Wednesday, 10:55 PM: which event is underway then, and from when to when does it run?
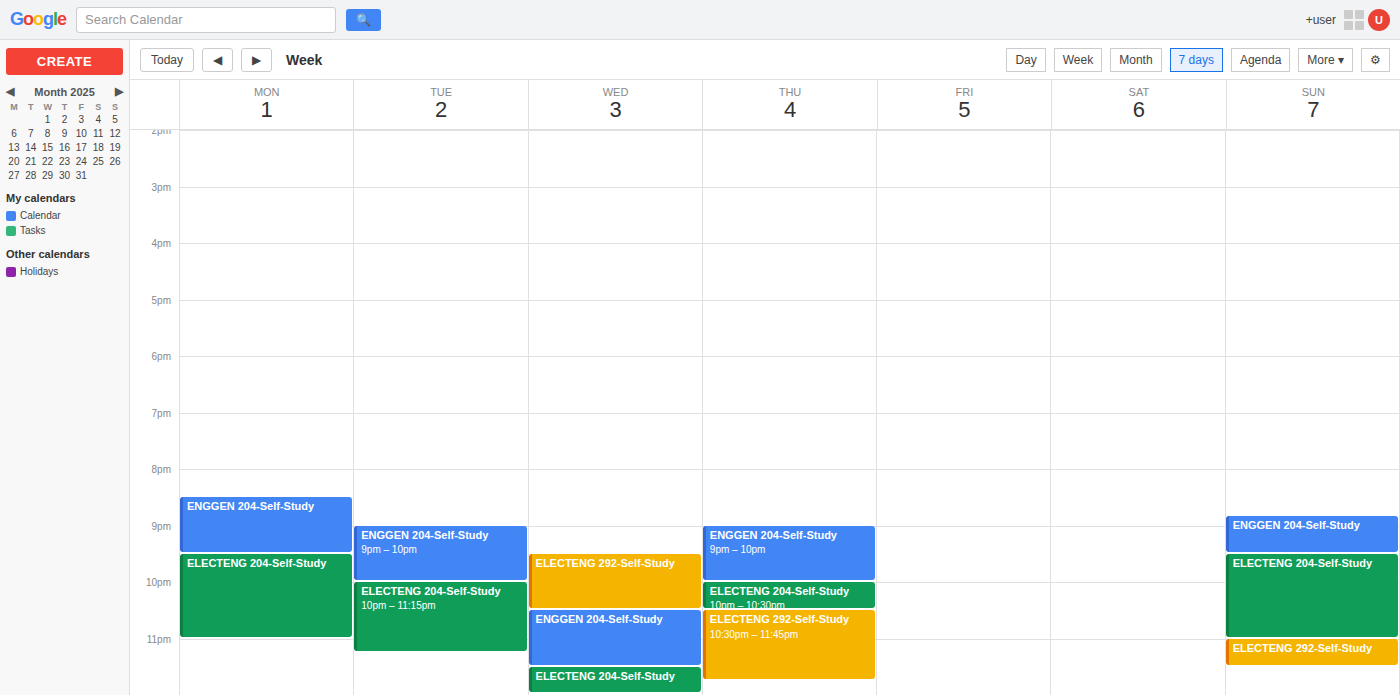
"ENGGEN 204-Self-Study", 10:30 PM to 11:30 PM